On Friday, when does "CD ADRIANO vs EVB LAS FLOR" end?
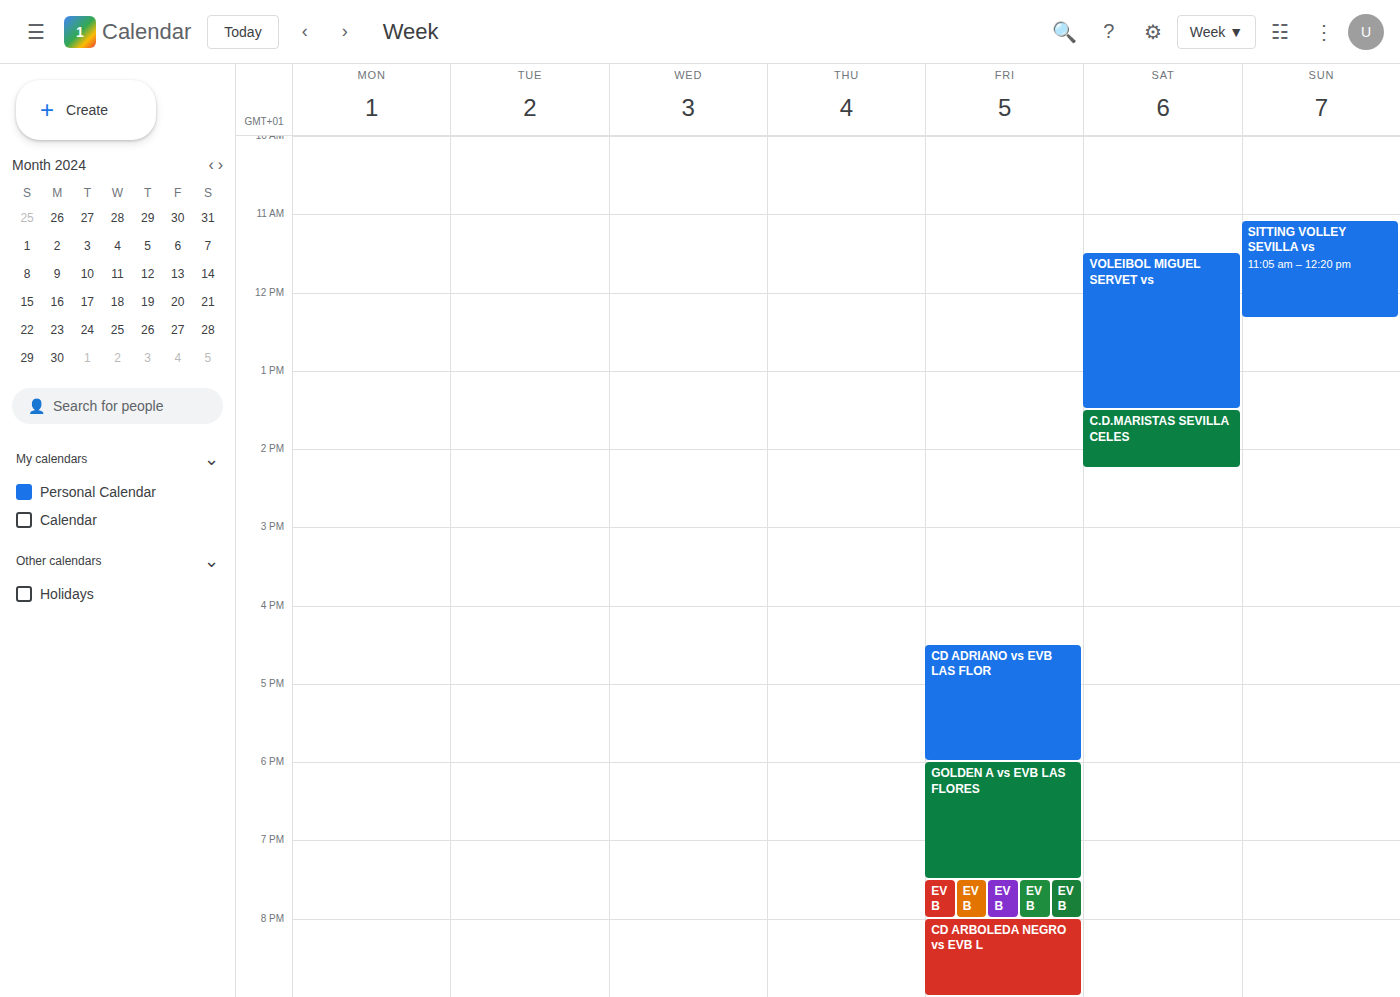
6:00 PM